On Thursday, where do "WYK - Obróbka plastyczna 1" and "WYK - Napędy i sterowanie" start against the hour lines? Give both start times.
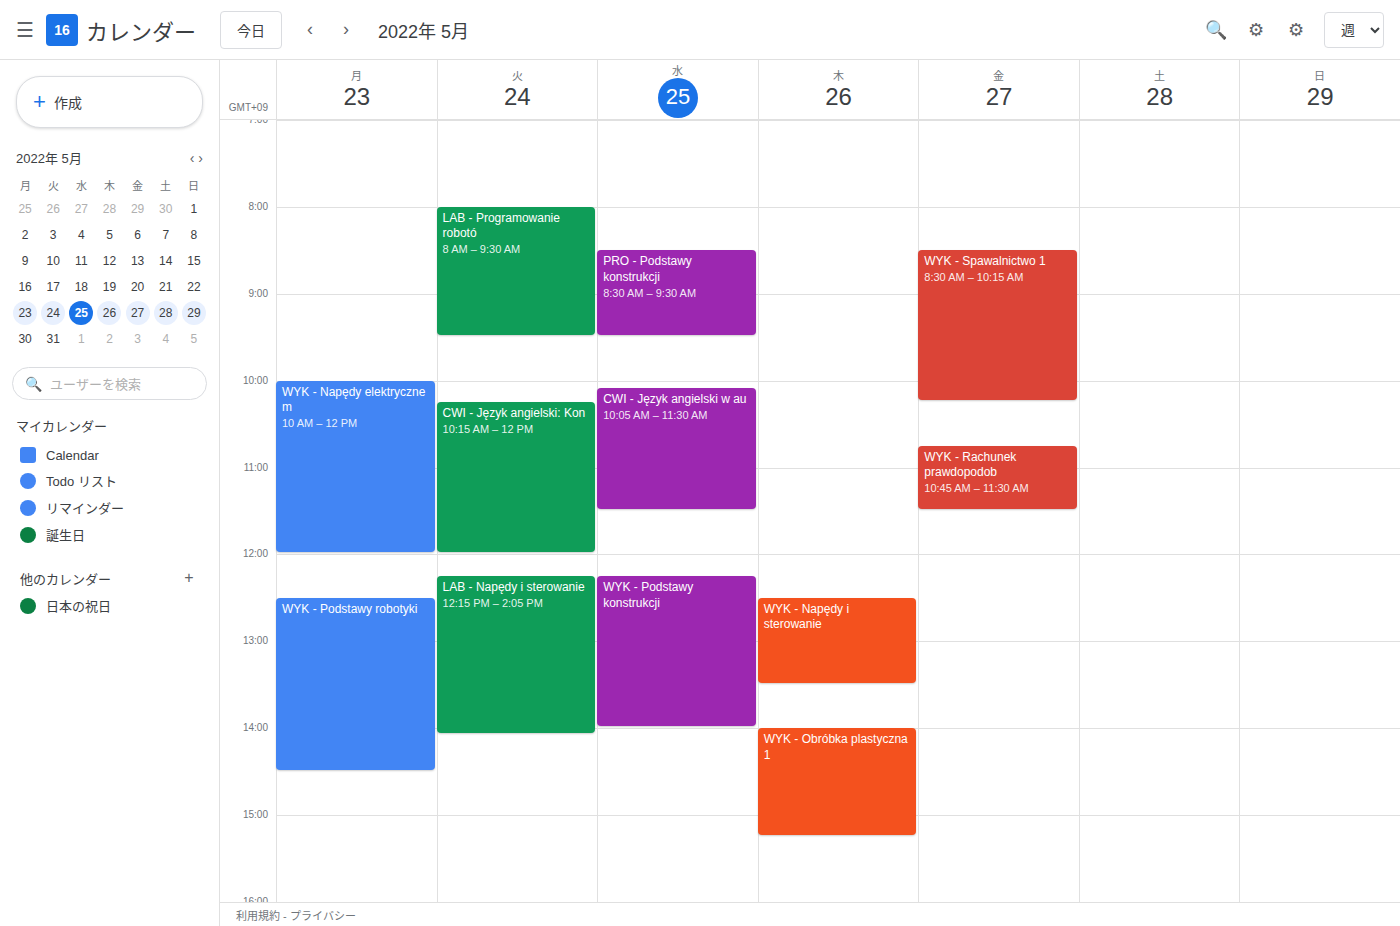
"WYK - Obróbka plastyczna 1": 2:00 PM, exactly on the 2 PM line. "WYK - Napędy i sterowanie": 12:30 PM, halfway between the 12 PM and 1 PM lines.